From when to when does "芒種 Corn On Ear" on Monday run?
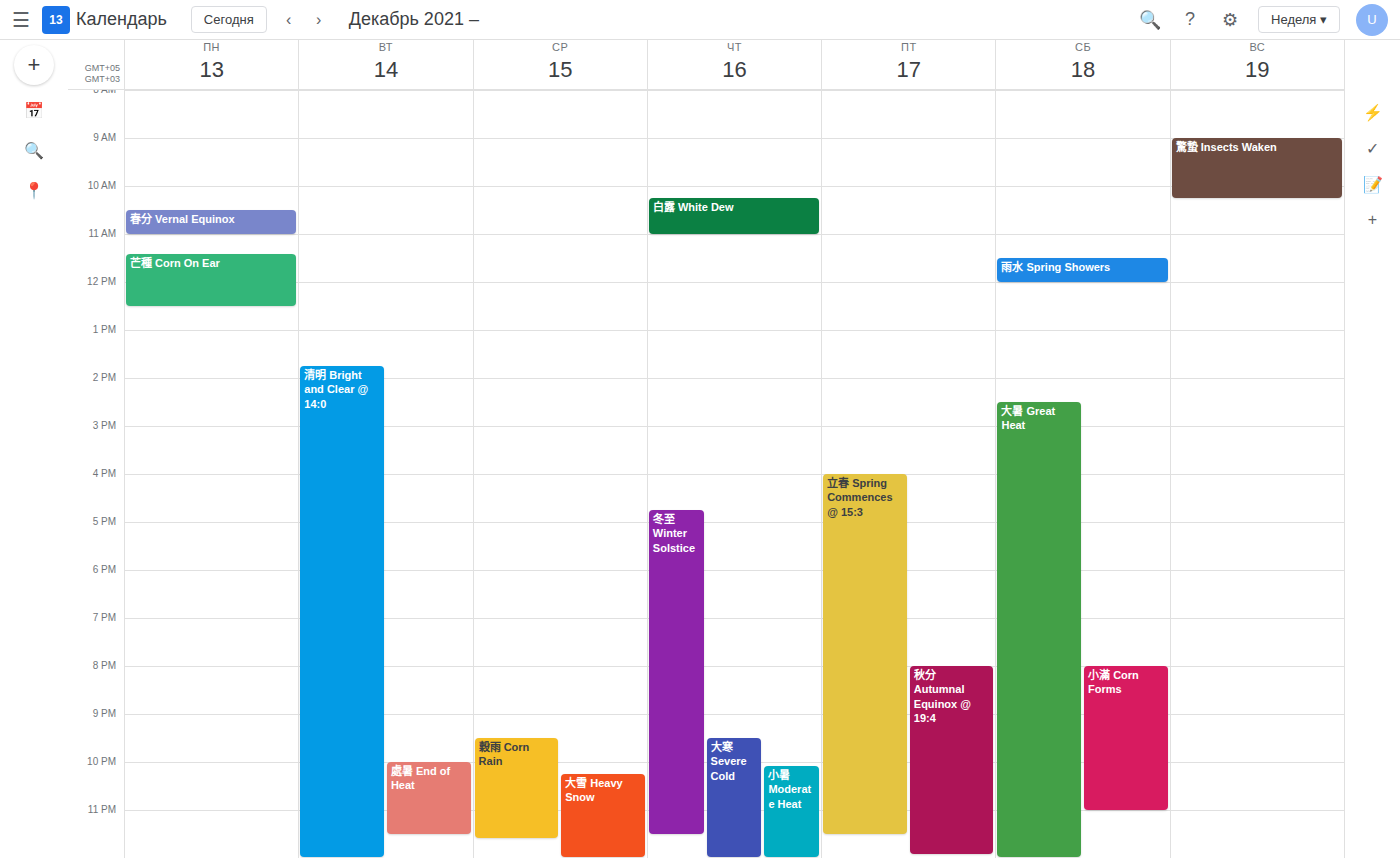
11:25 AM to 12:30 PM